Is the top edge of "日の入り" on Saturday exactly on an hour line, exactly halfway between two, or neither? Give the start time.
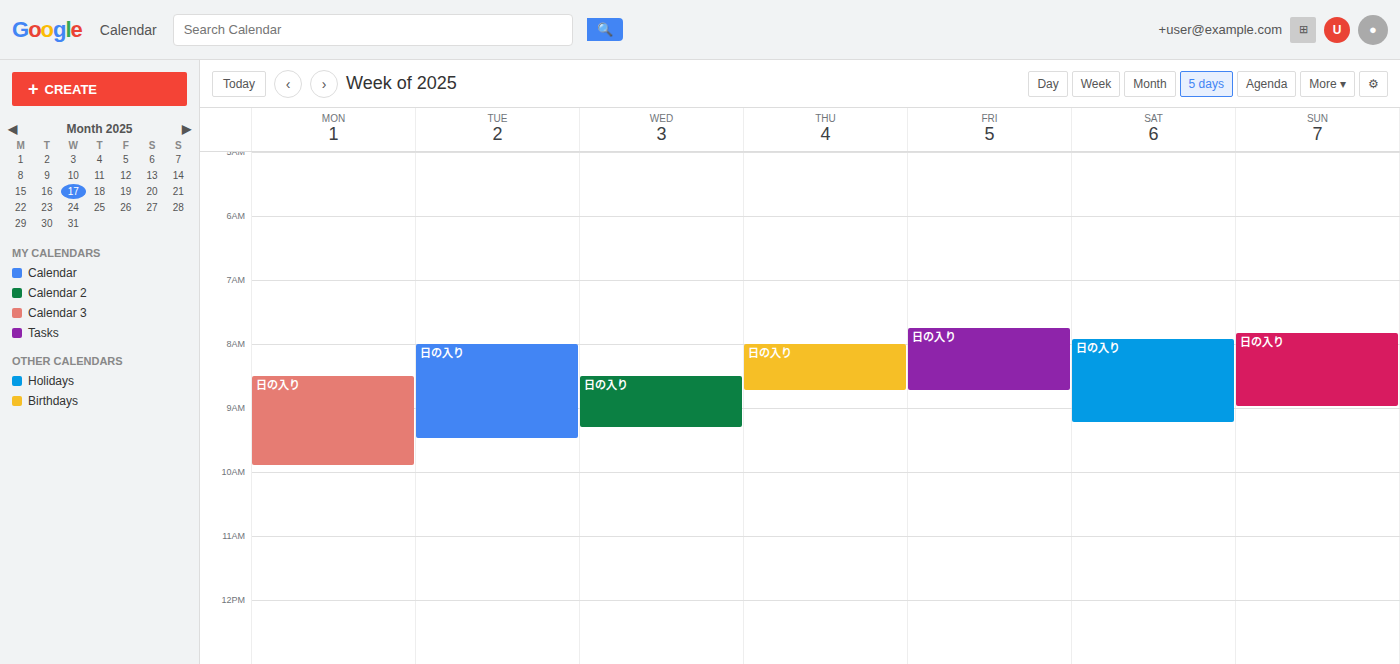
07:55 -- neither: 55 minutes below the 07:00 line and 5 minutes above the 08:00 line.